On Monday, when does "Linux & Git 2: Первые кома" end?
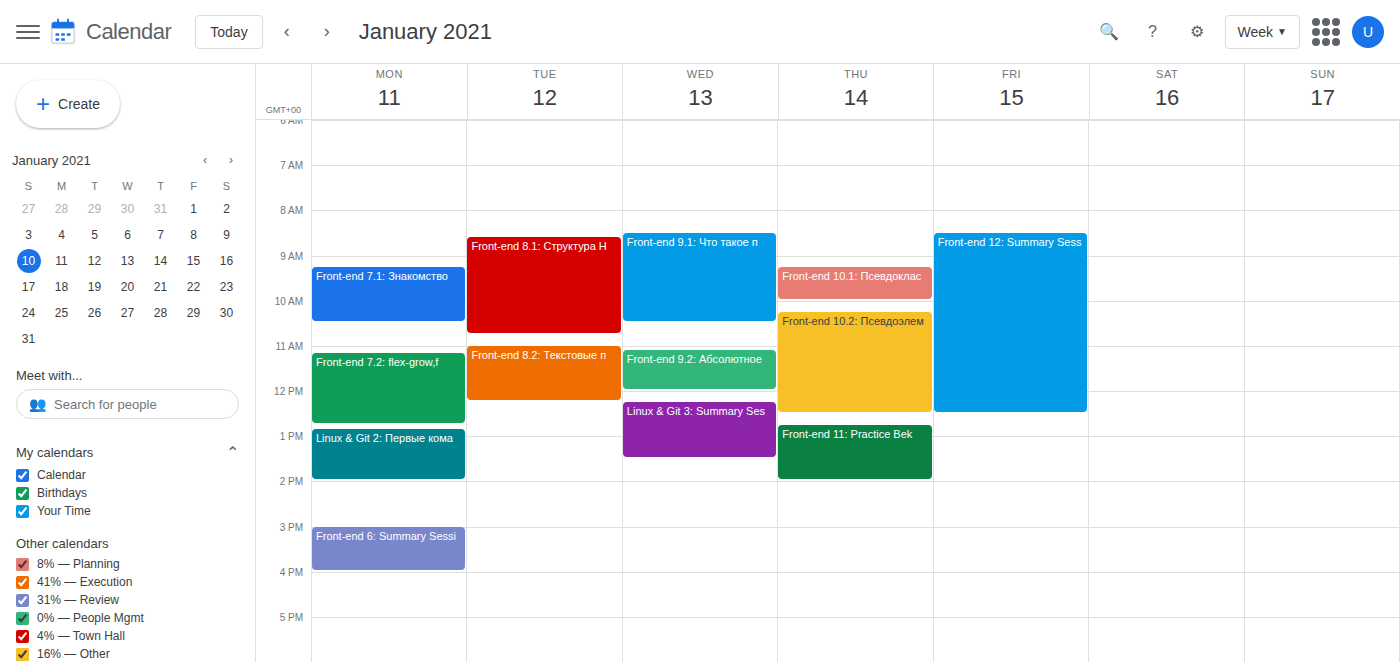
14:00